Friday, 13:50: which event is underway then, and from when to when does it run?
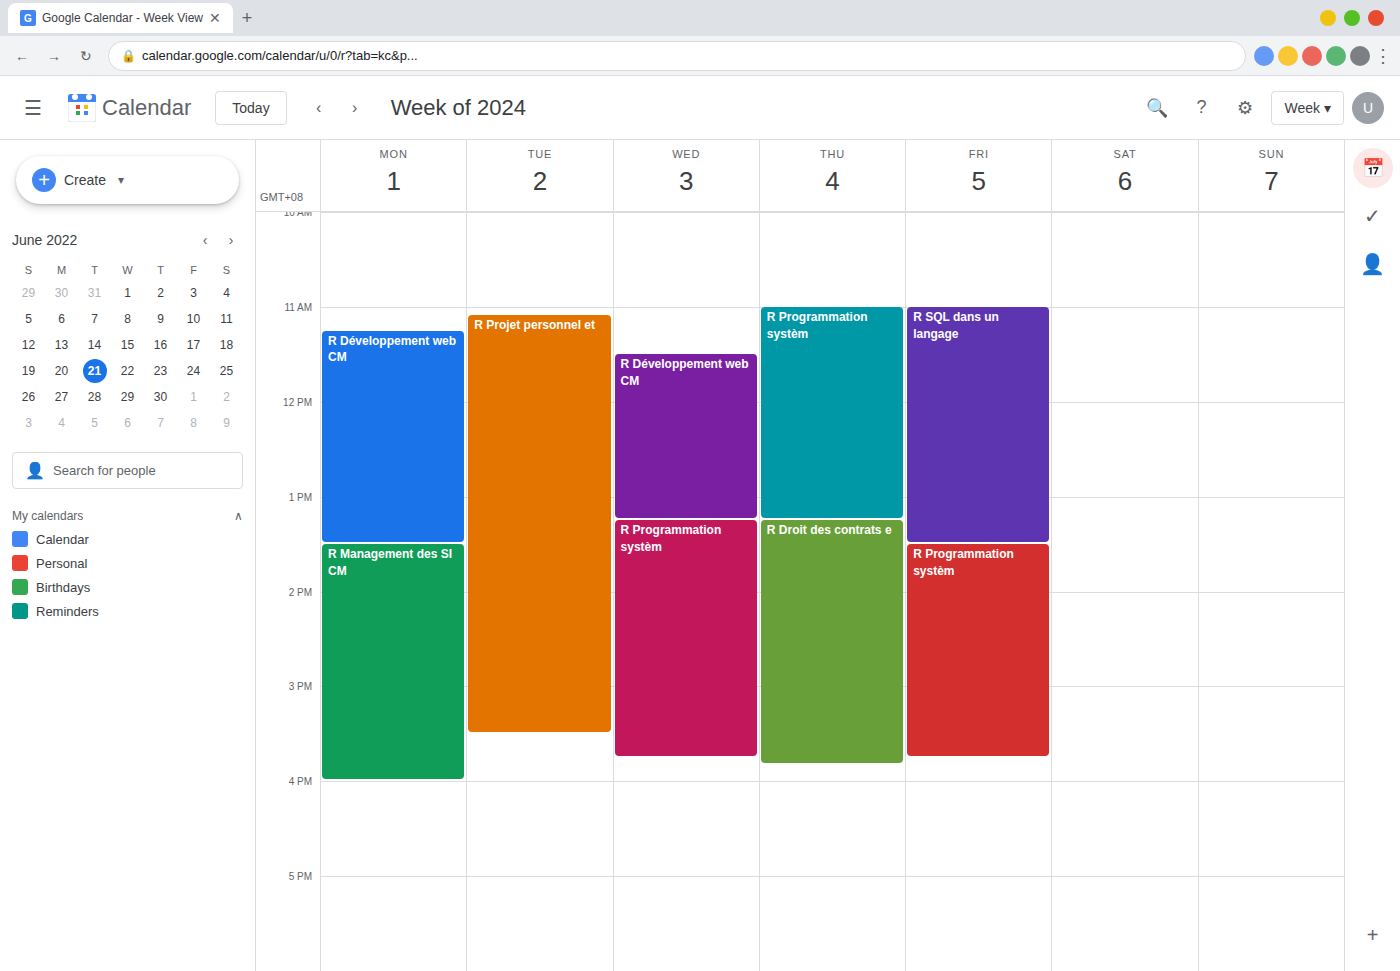
"R Programmation systèm", 13:30 to 15:45